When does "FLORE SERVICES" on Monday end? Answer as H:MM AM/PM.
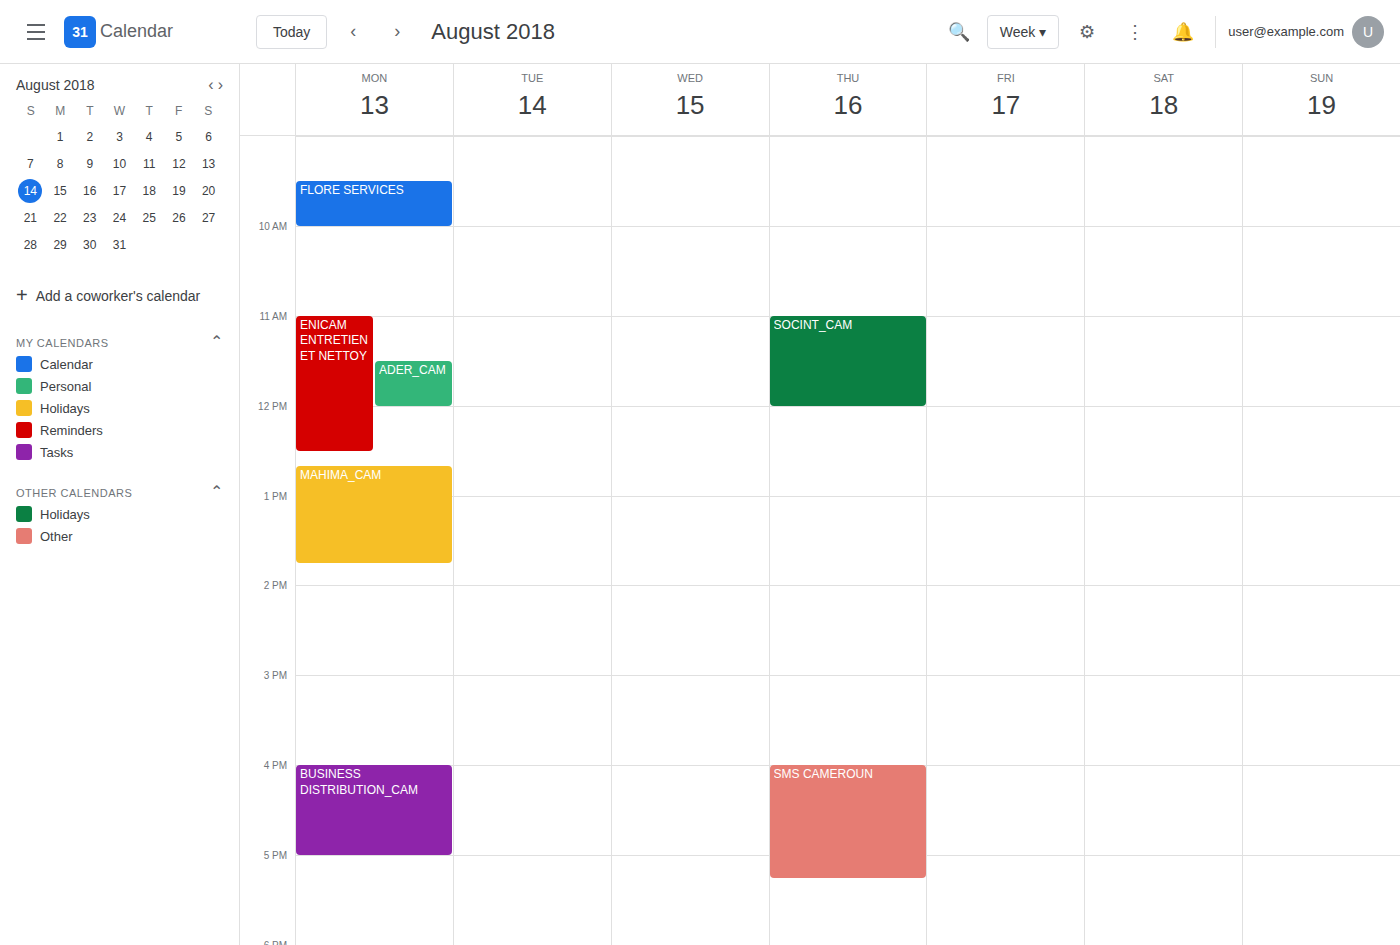
10:00 AM